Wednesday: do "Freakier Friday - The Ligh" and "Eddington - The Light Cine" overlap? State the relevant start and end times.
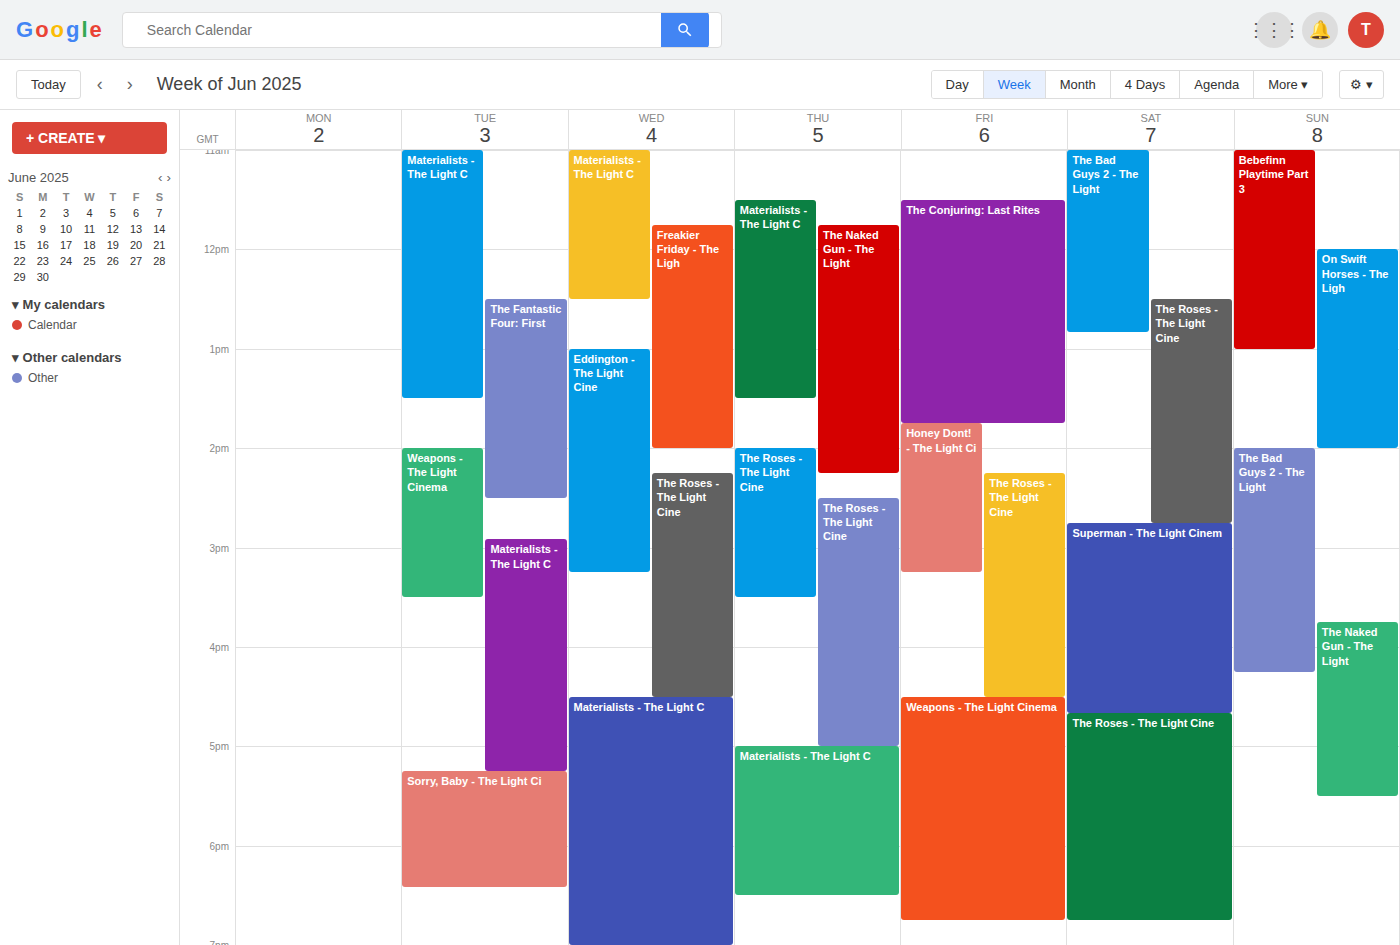
"Eddington - The Light Cine" starts at 1:00 PM, before "Freakier Friday - The Ligh" ends at 2:00 PM -- they overlap.